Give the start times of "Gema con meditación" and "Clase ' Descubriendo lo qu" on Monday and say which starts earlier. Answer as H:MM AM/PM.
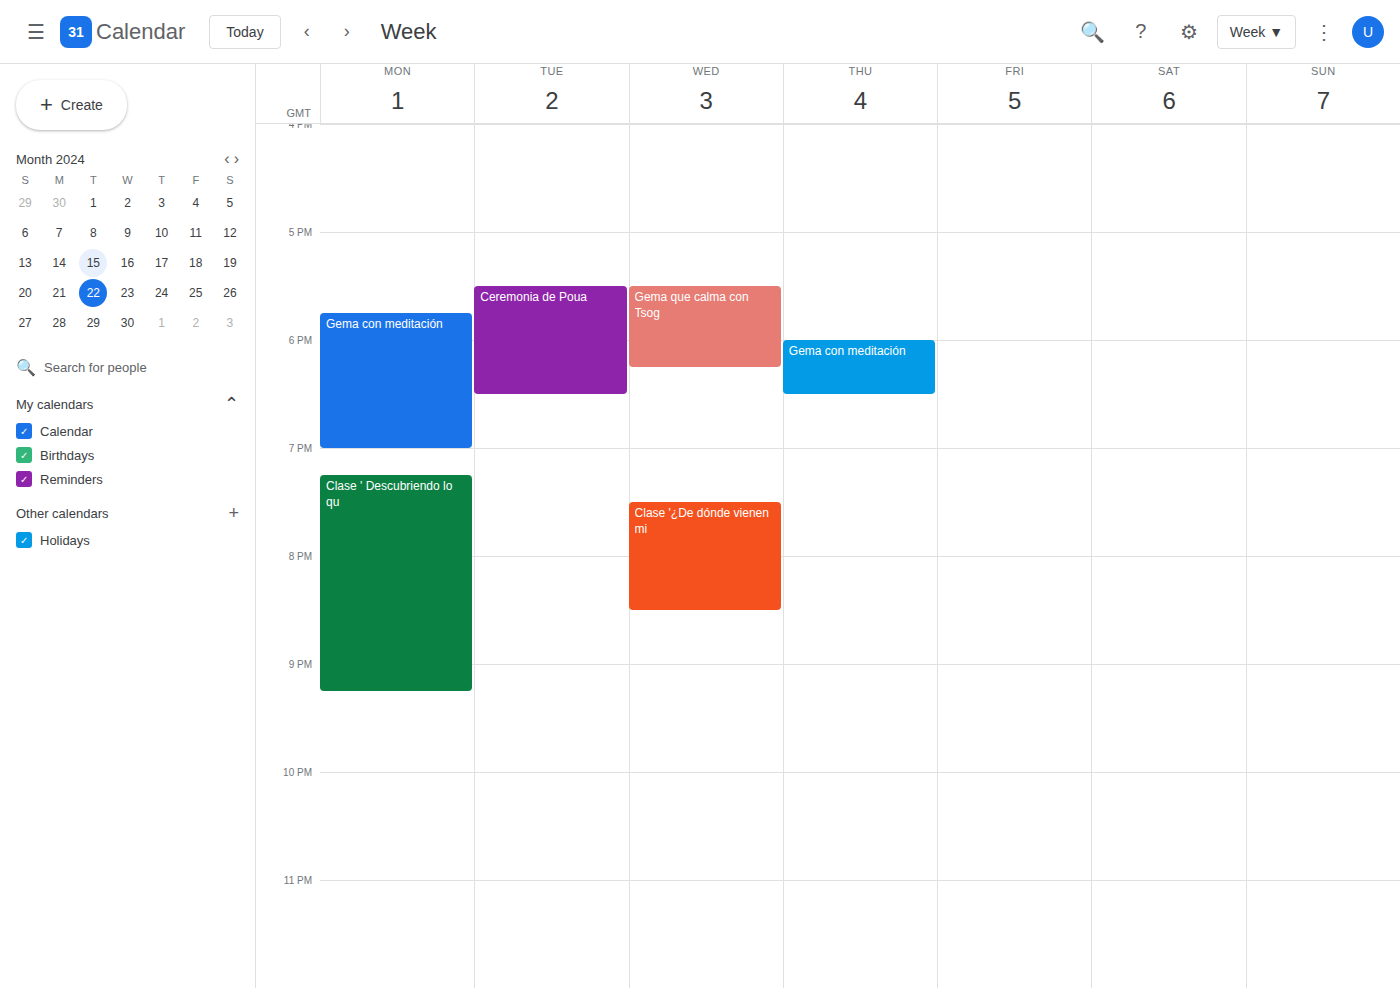
"Gema con meditación" 5:45 PM; "Clase ' Descubriendo lo qu" 7:15 PM.